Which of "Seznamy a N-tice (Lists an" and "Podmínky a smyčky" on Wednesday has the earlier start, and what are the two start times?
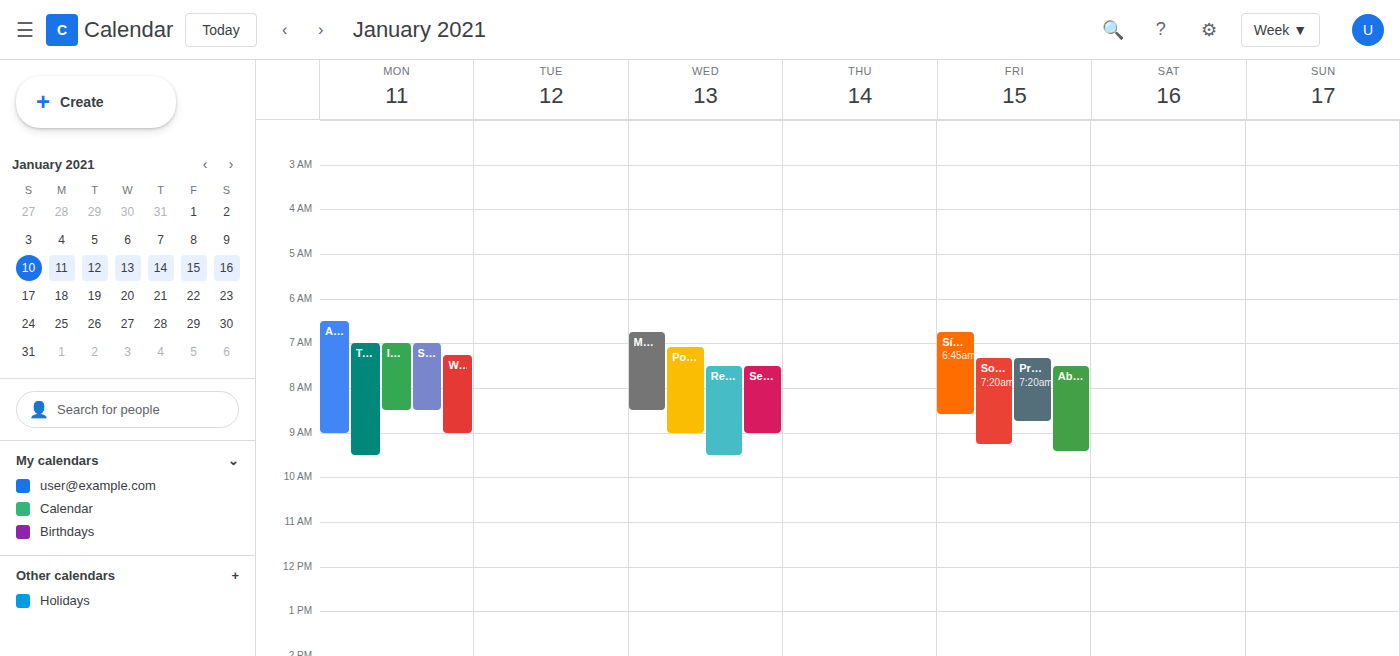
"Podmínky a smyčky" 7:05 AM; "Seznamy a N-tice (Lists an" 7:30 AM.